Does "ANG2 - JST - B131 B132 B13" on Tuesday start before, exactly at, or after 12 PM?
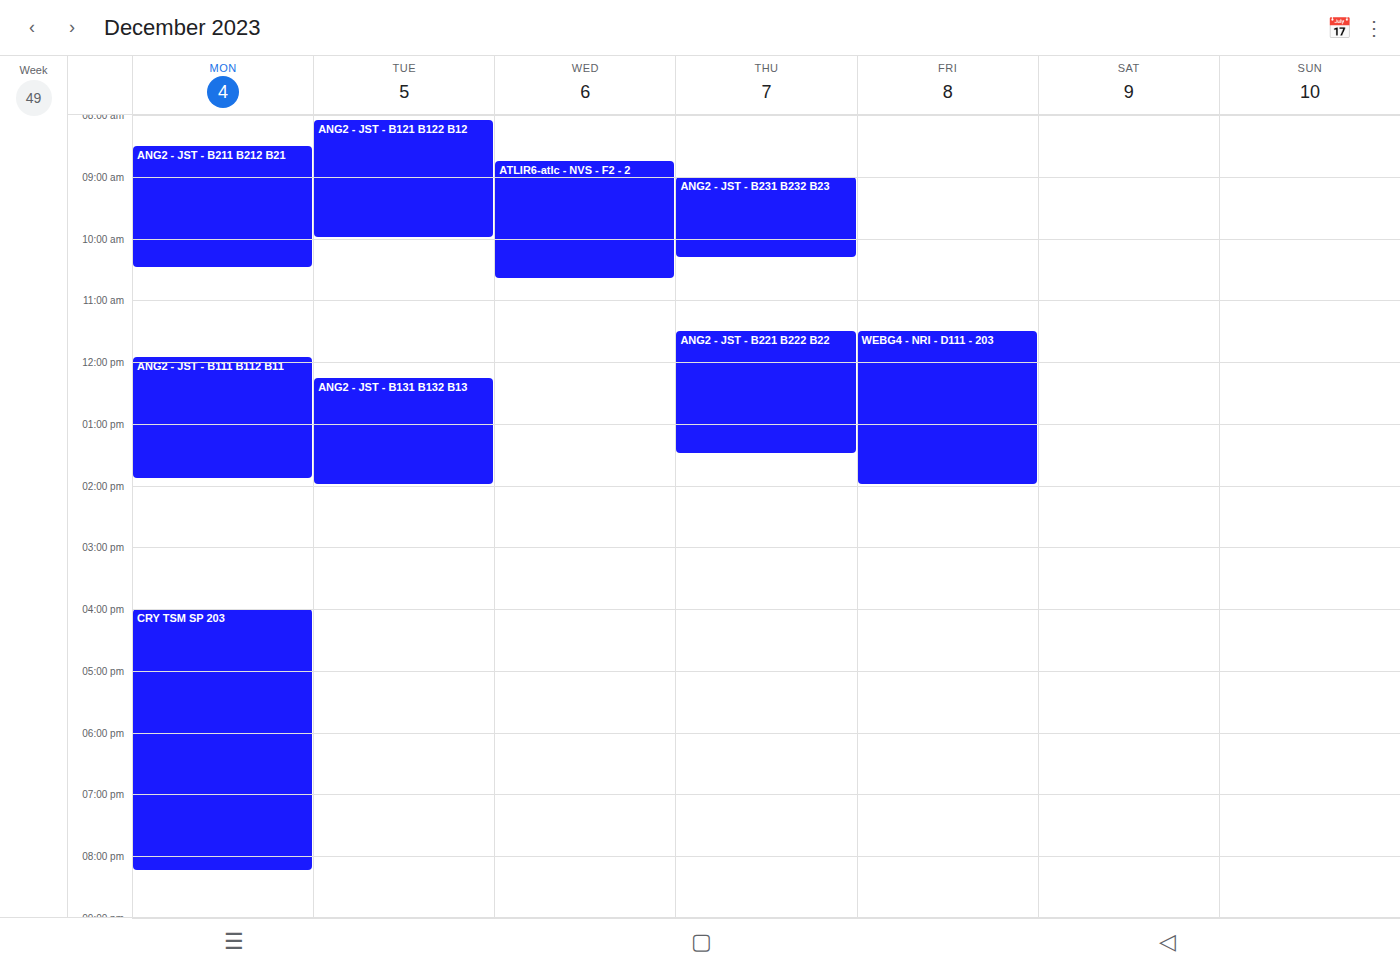
12:15 PM -- after 12 PM, 15 minutes below the 12 PM line.